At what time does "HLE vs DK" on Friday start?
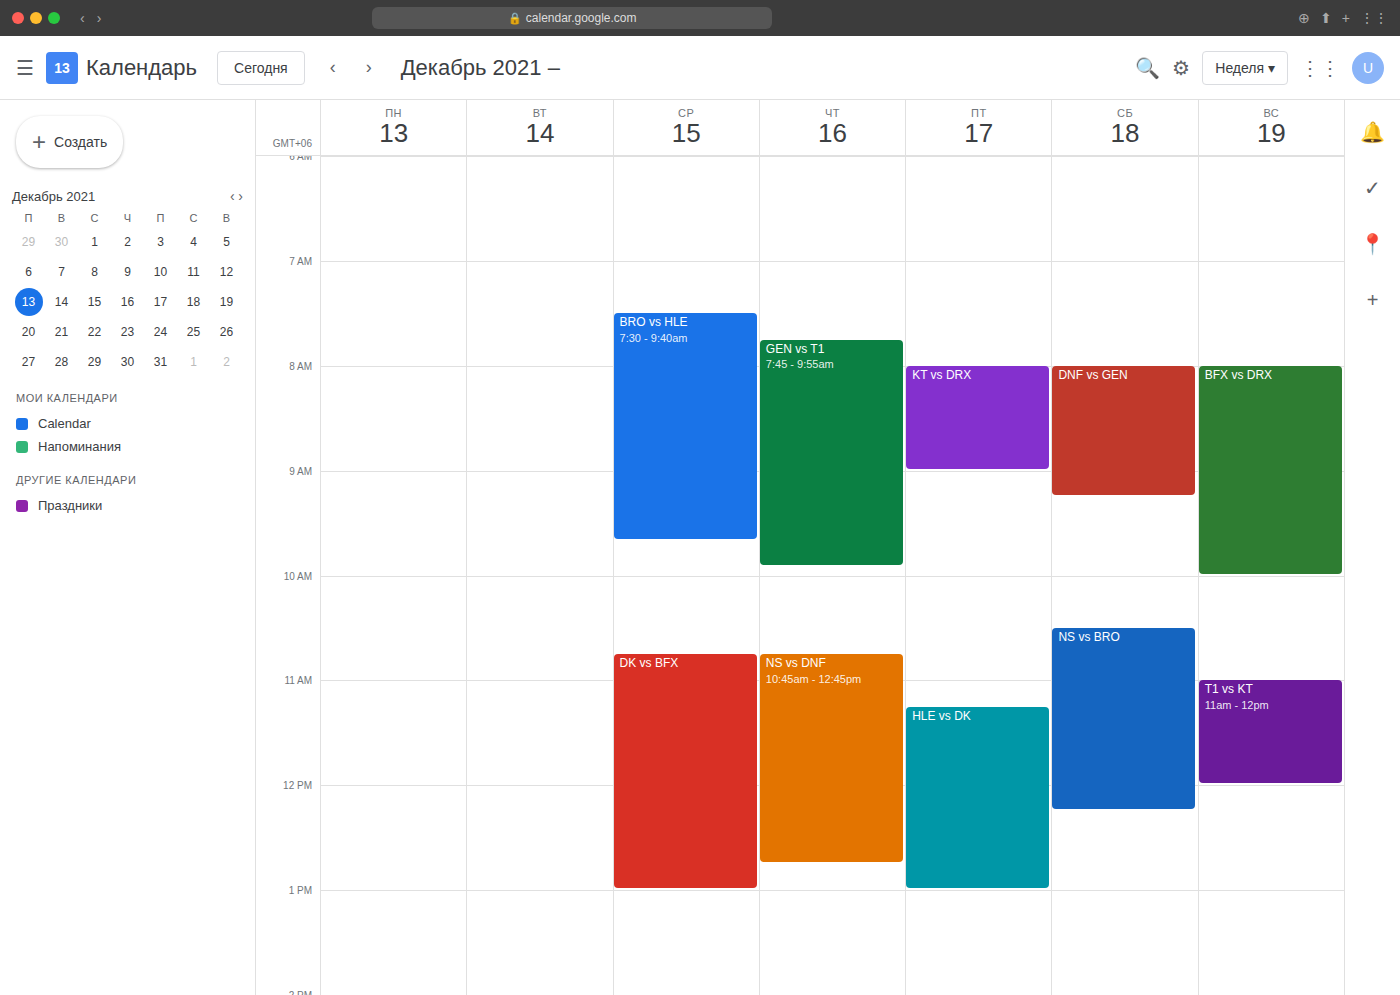
11:15 AM